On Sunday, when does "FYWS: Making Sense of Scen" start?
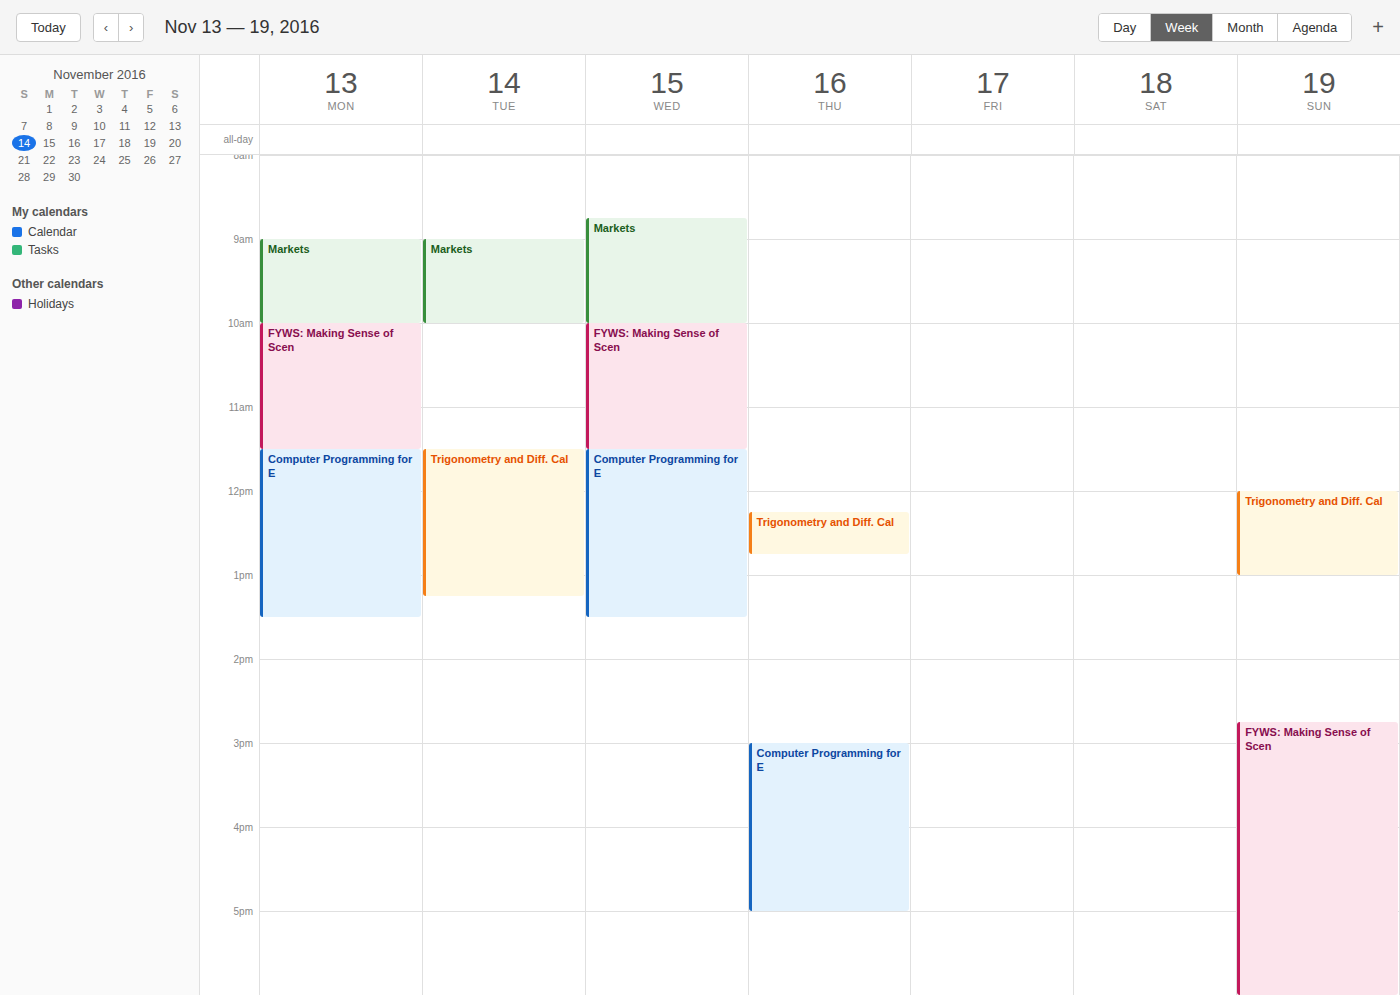
2:45 PM